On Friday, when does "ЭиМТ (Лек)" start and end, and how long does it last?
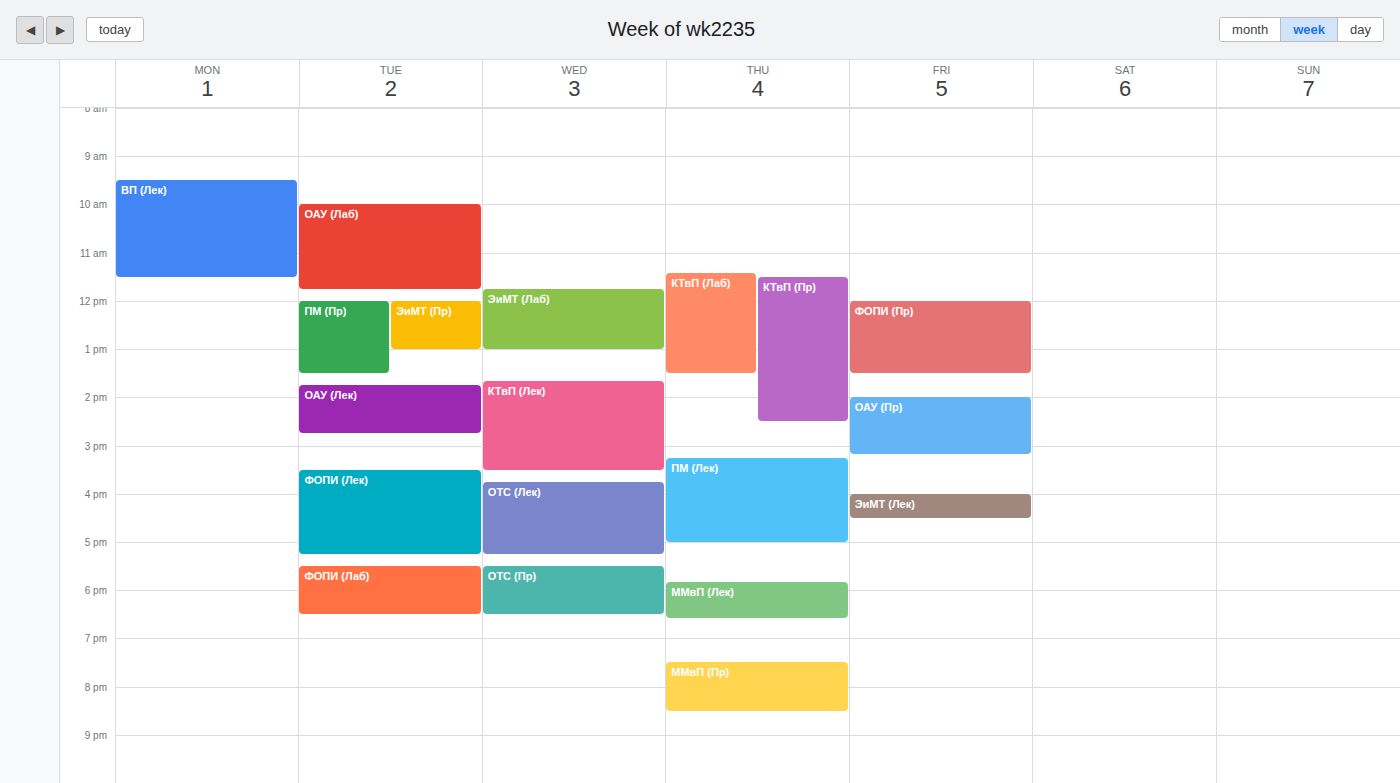
4:00 PM to 4:30 PM, 30 minutes